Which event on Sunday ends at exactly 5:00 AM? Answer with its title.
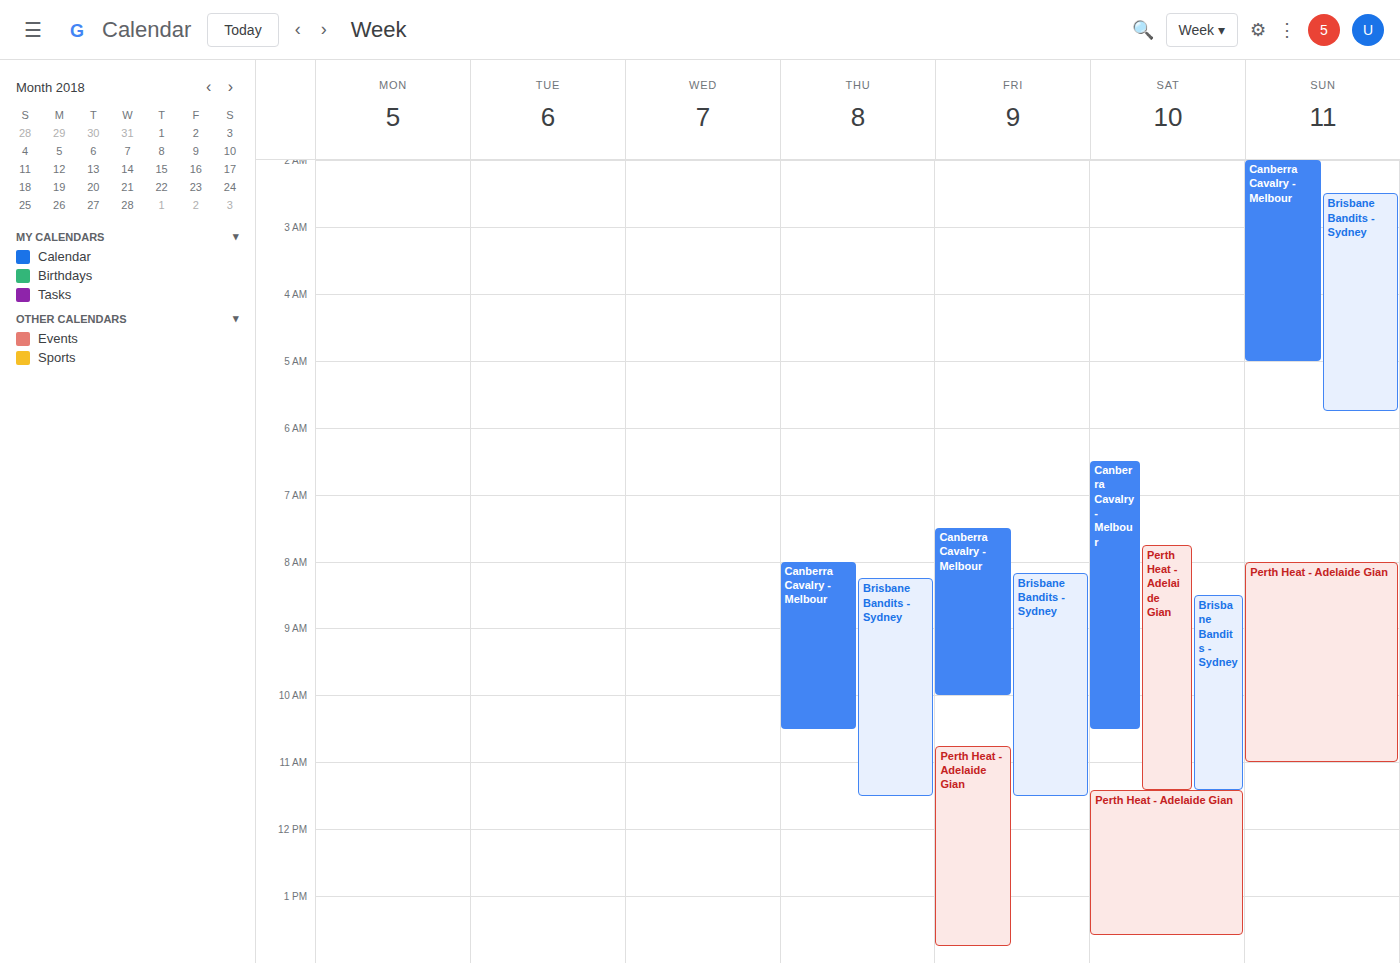
"Canberra Cavalry - Melbour"